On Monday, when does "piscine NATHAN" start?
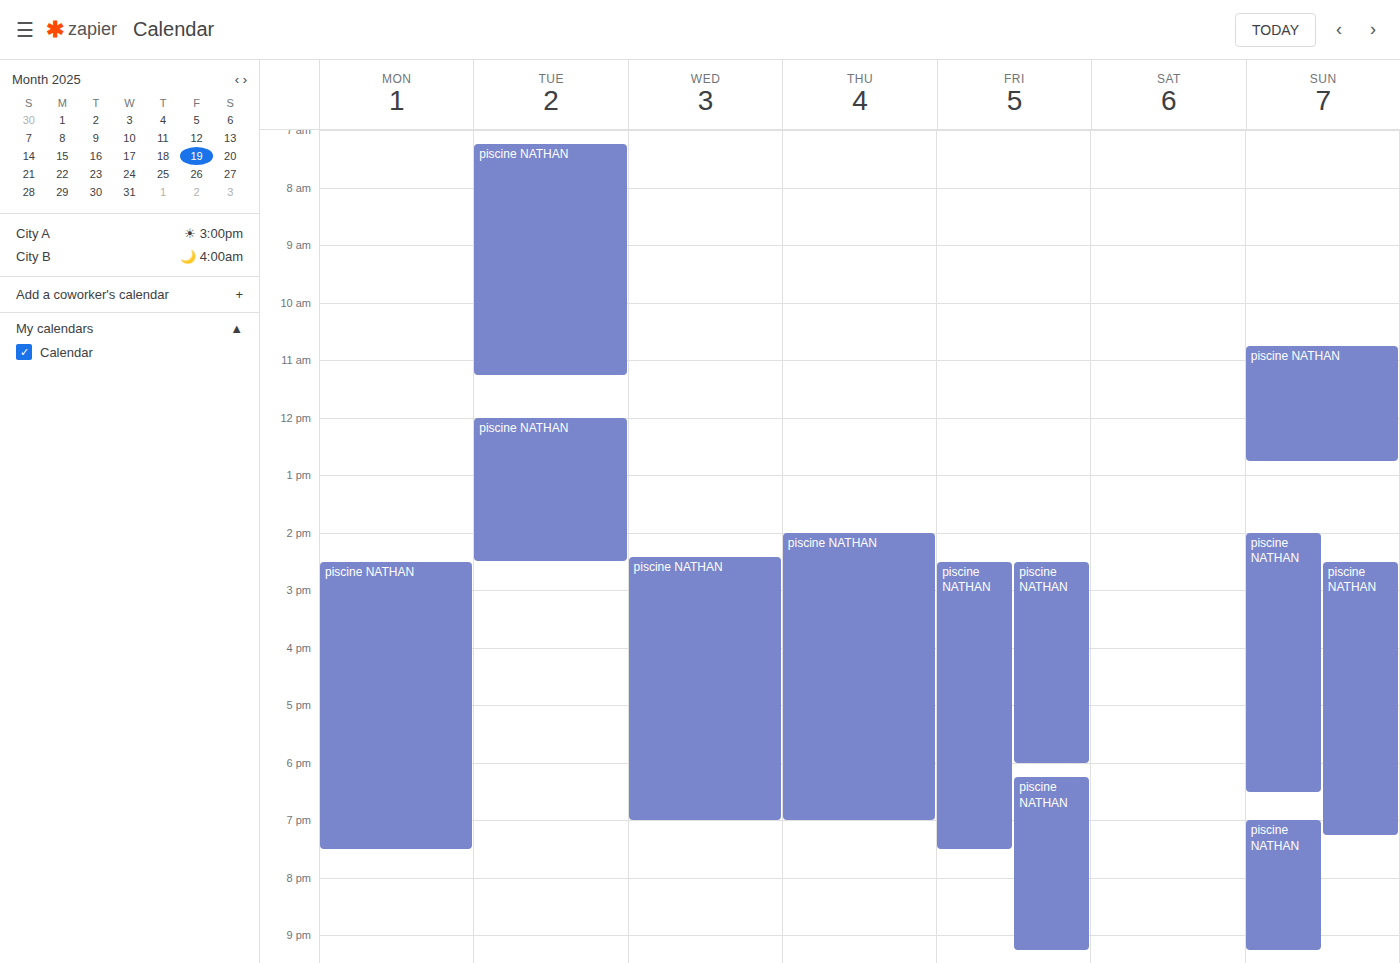
14:30